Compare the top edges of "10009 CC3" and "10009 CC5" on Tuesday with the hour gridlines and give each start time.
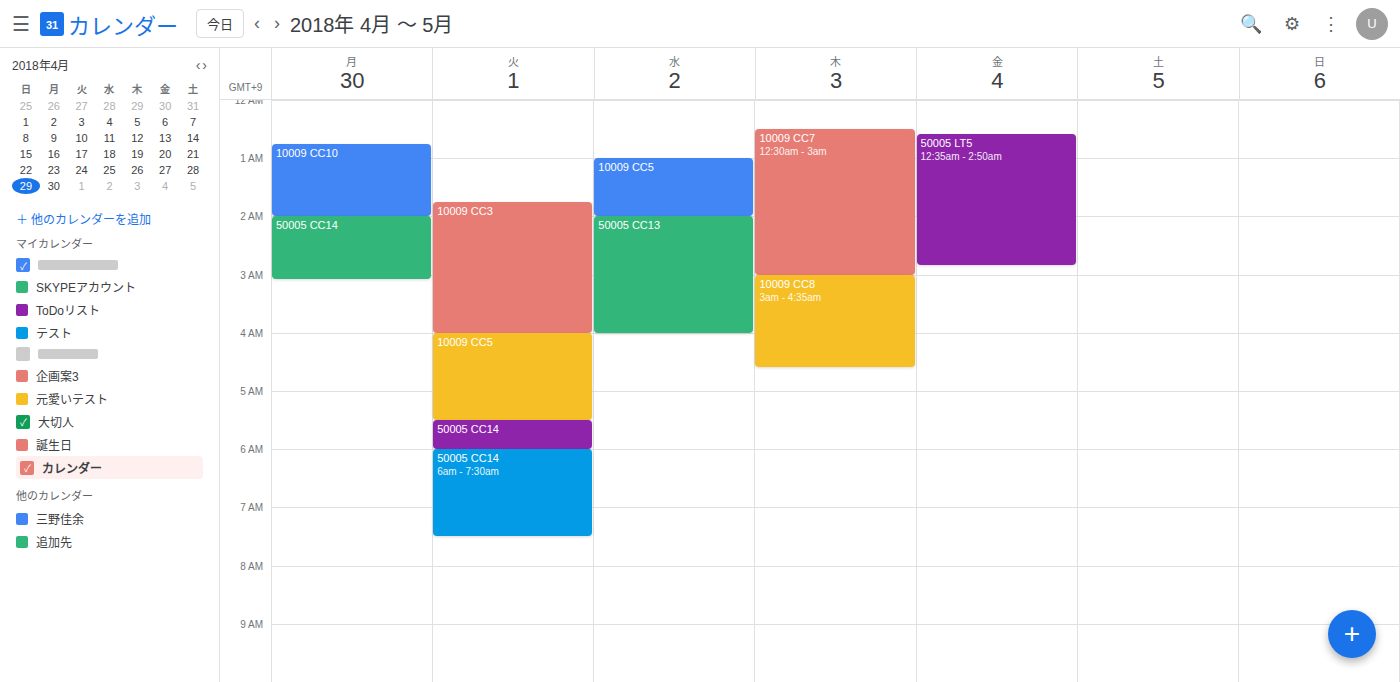
"10009 CC3": 1:45 AM, neither: three quarters of the way from the 1 AM line to the 2 AM line. "10009 CC5": 4:00 AM, exactly on the 4 AM line.